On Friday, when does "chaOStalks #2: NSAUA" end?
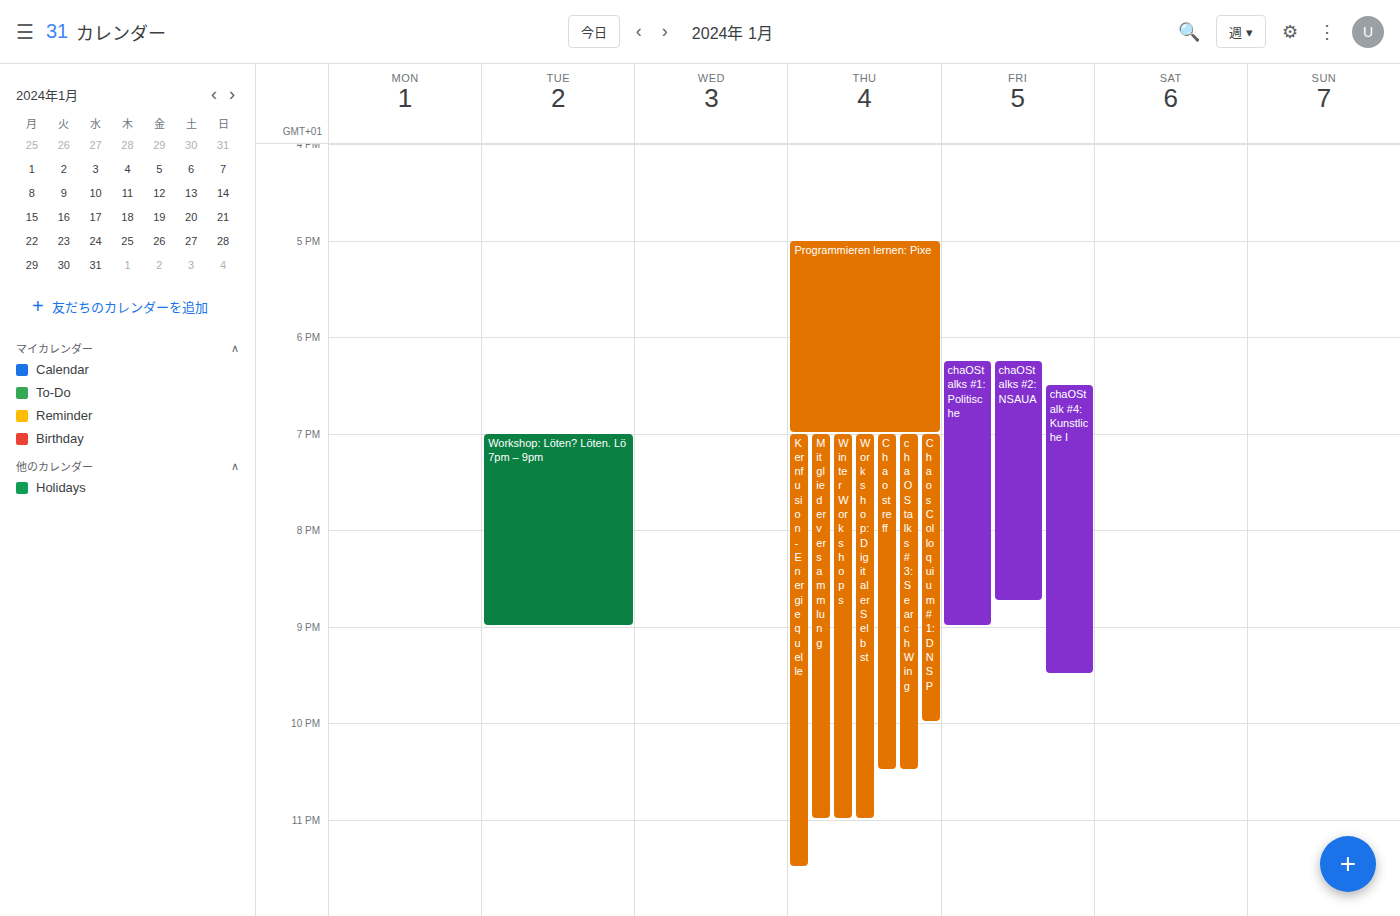
8:45 PM